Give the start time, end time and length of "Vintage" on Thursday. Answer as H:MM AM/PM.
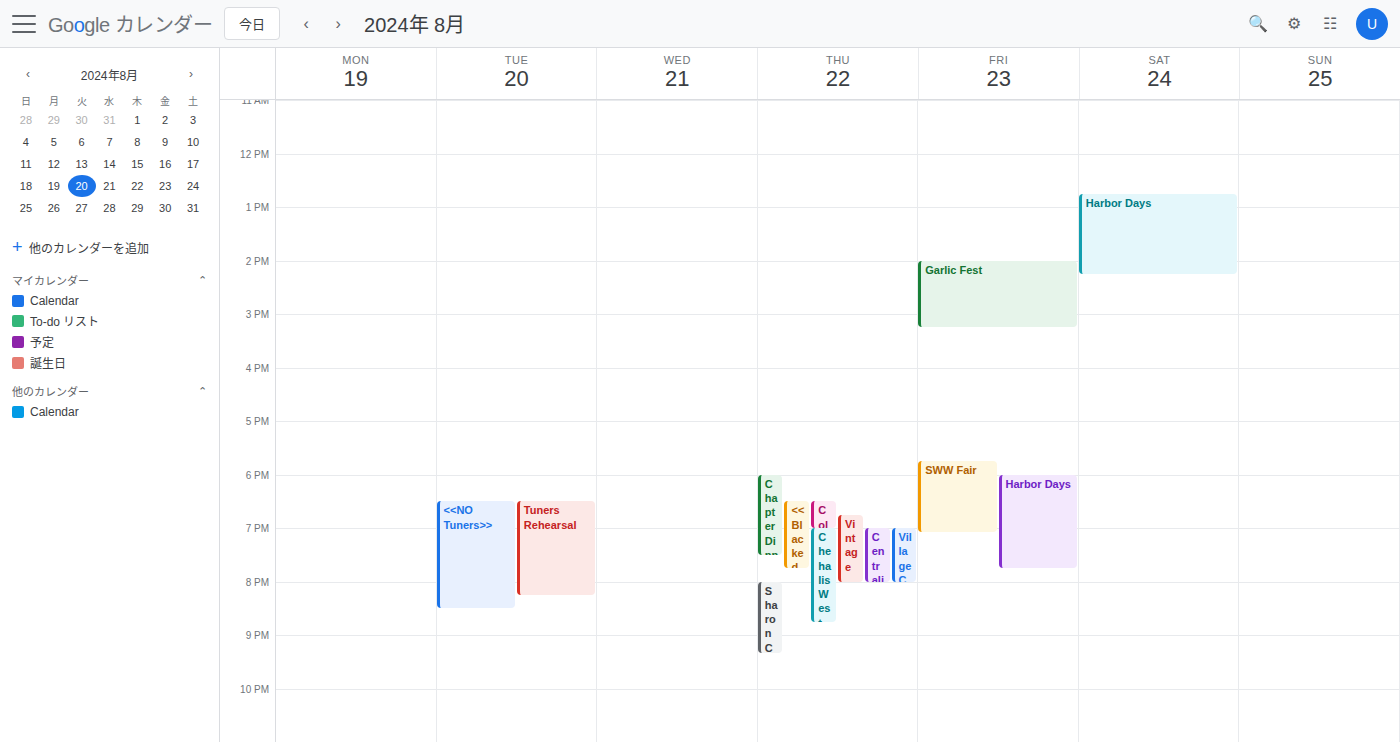
6:45 PM to 8:00 PM, 1 hour 15 minutes